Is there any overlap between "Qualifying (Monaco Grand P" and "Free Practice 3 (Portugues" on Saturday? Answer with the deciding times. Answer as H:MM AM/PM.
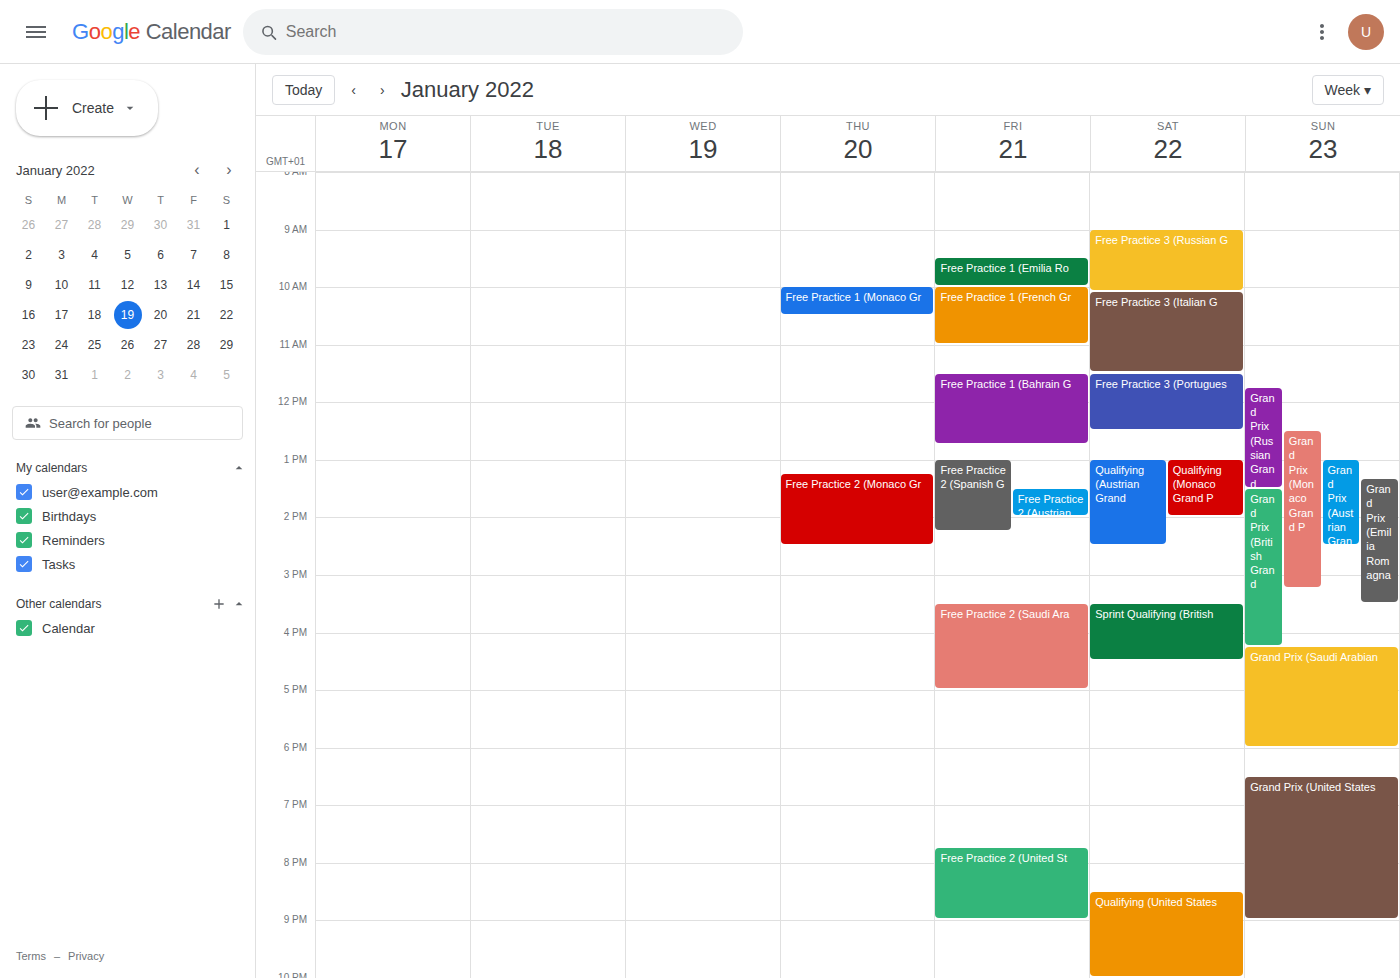
"Free Practice 3 (Portugues" ends at 12:30 PM and "Qualifying (Monaco Grand P" starts at 1:00 PM -- no overlap.